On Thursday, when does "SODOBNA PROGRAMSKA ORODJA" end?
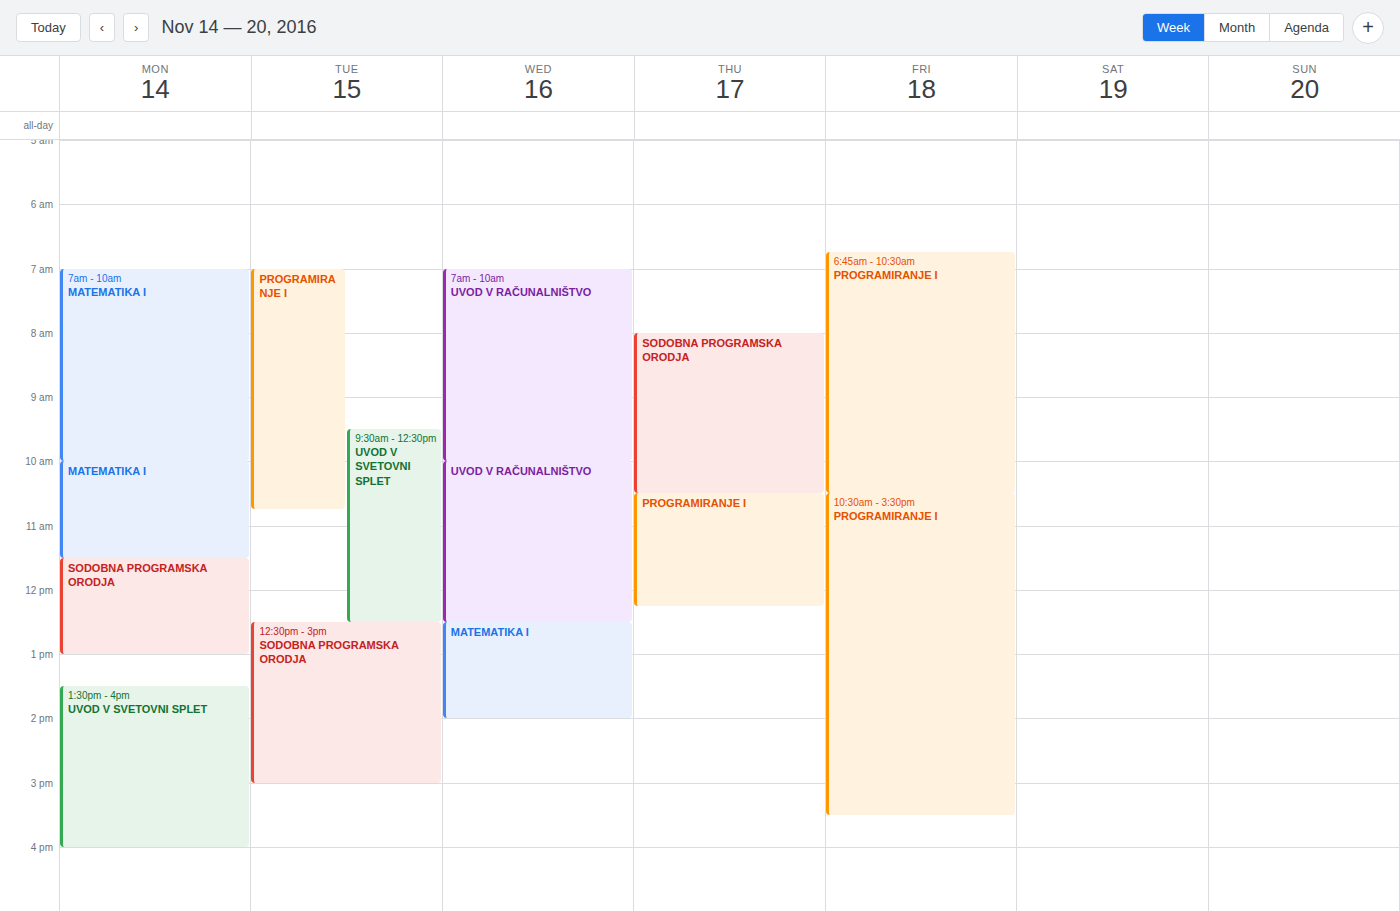
10:30 AM